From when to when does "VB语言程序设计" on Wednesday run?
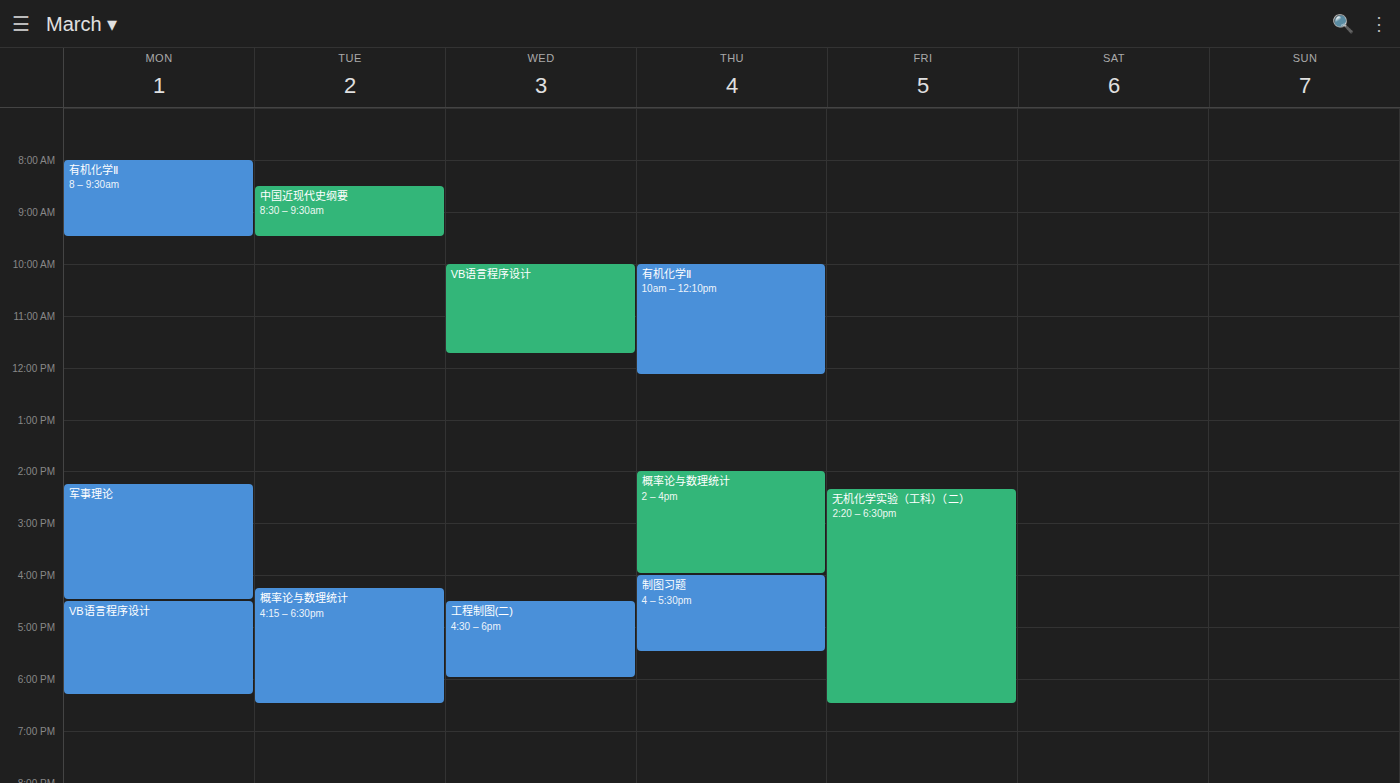
10:00 AM to 11:45 AM